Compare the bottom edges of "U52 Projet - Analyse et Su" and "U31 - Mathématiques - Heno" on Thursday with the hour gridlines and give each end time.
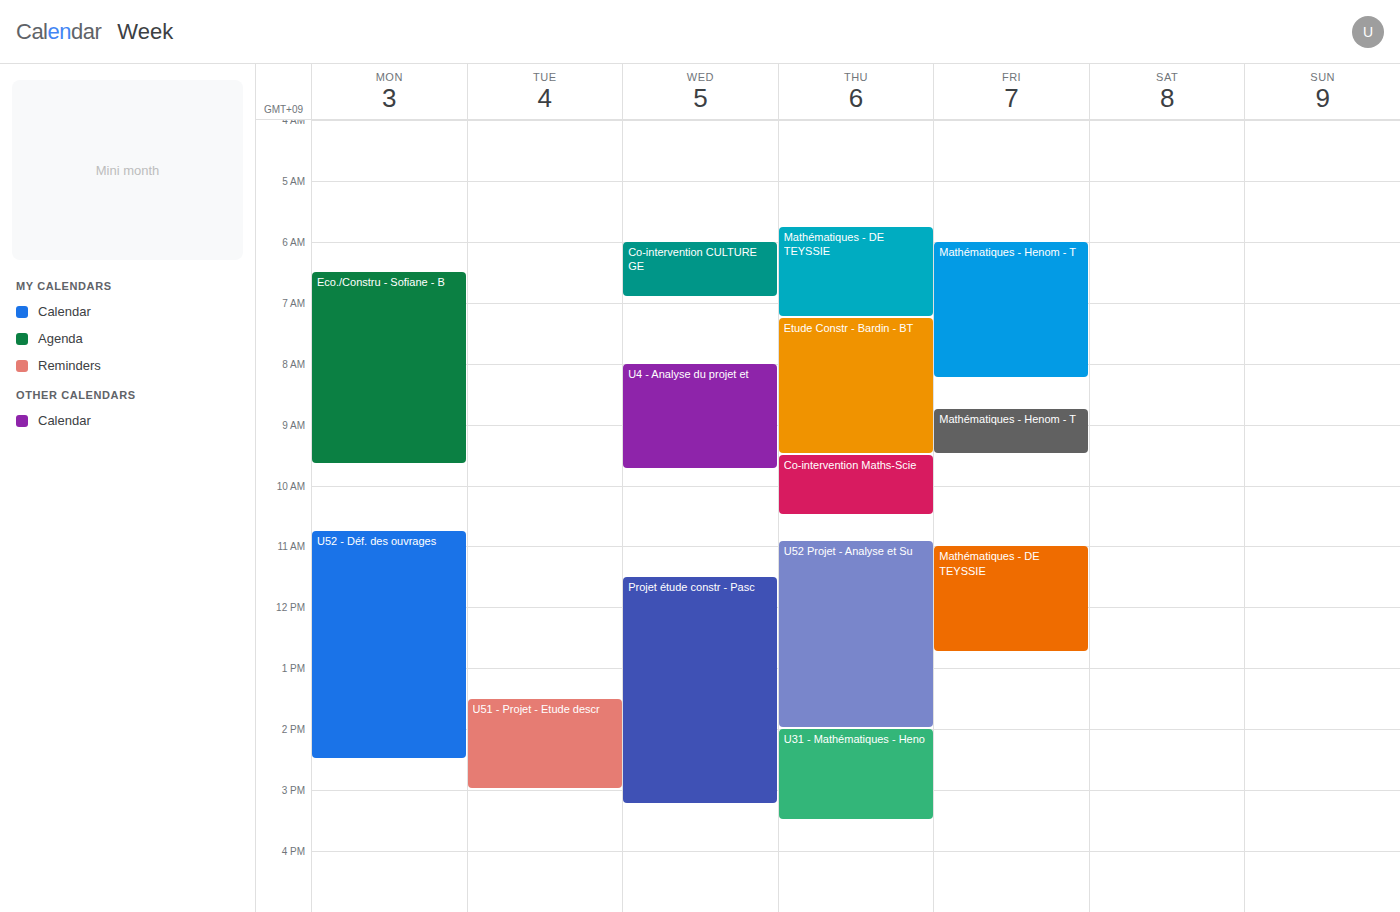
"U52 Projet - Analyse et Su": 2:00 PM, exactly on the 2 PM line. "U31 - Mathématiques - Heno": 3:30 PM, halfway between the 3 PM and 4 PM lines.